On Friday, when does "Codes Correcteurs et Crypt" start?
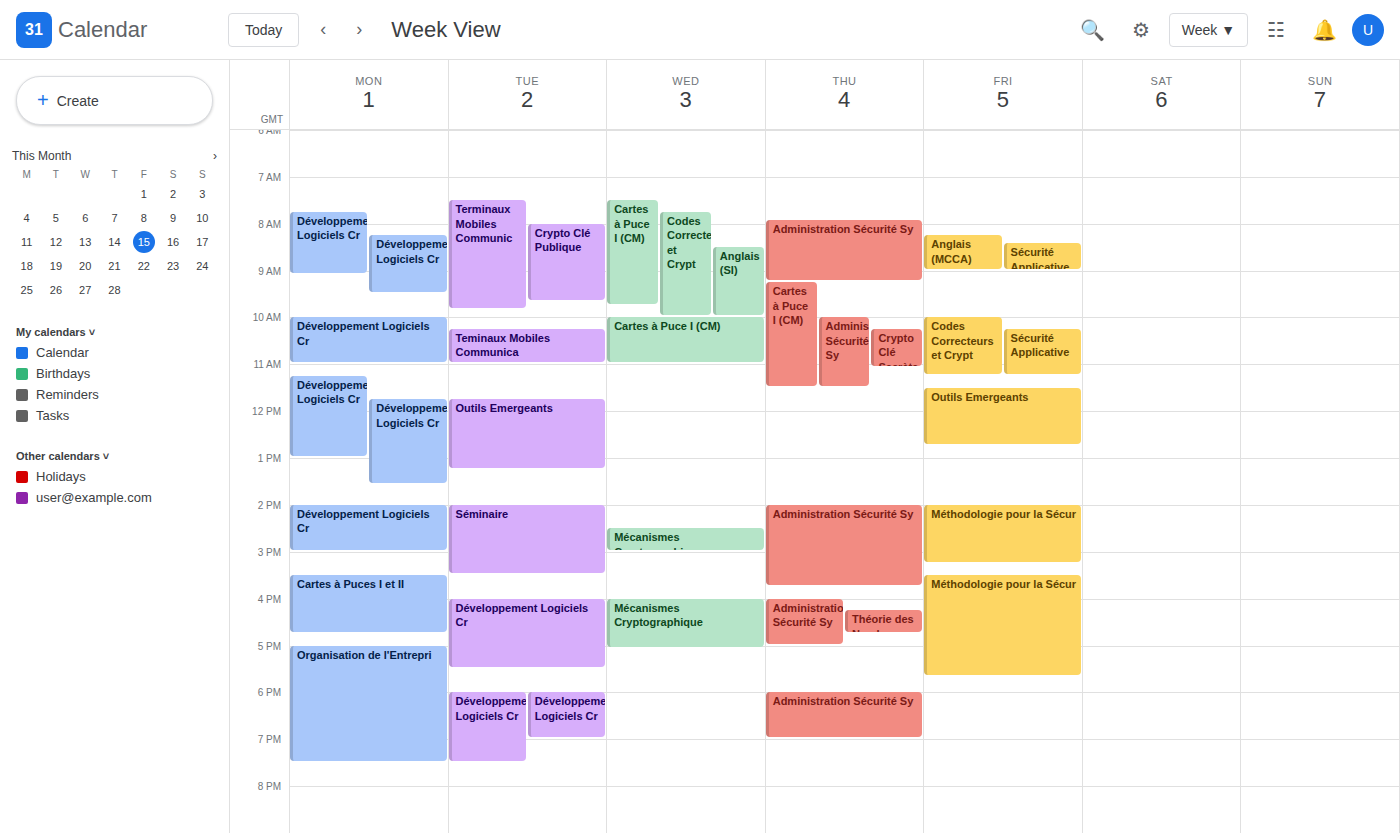
10:00 AM